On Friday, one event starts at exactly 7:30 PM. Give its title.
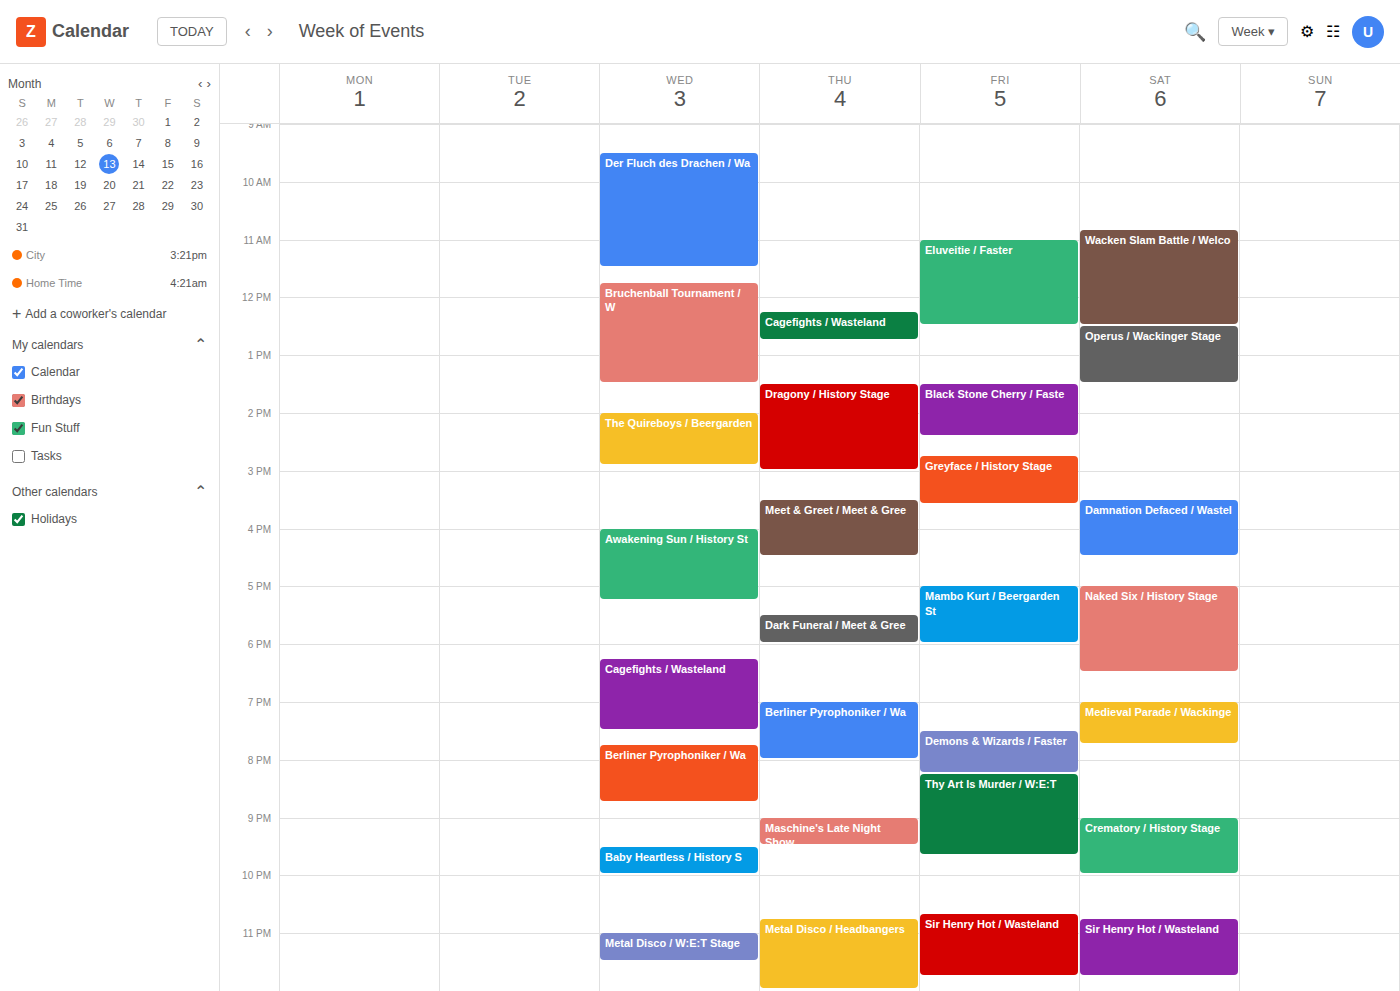
"Demons & Wizards / Faster"